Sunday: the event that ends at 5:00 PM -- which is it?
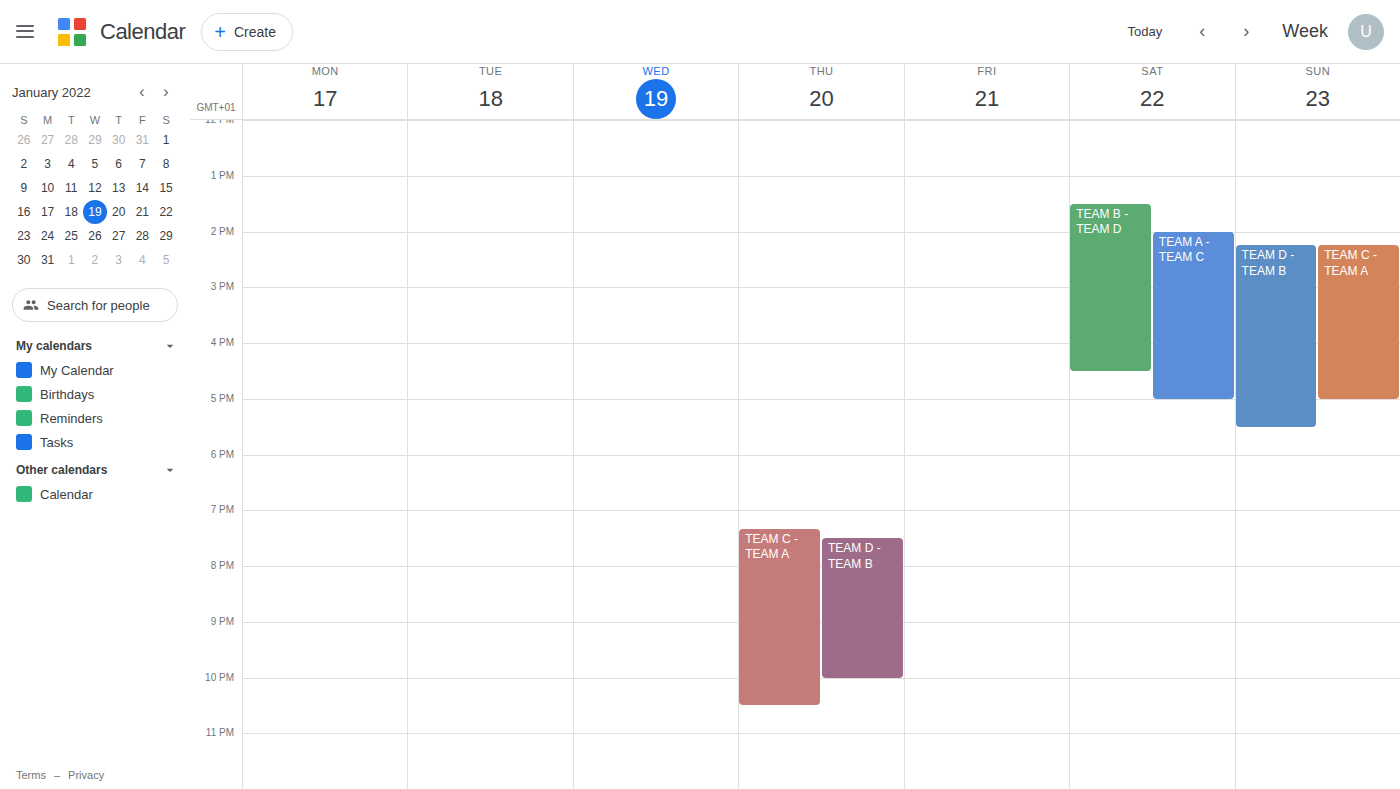
"TEAM C - TEAM A"